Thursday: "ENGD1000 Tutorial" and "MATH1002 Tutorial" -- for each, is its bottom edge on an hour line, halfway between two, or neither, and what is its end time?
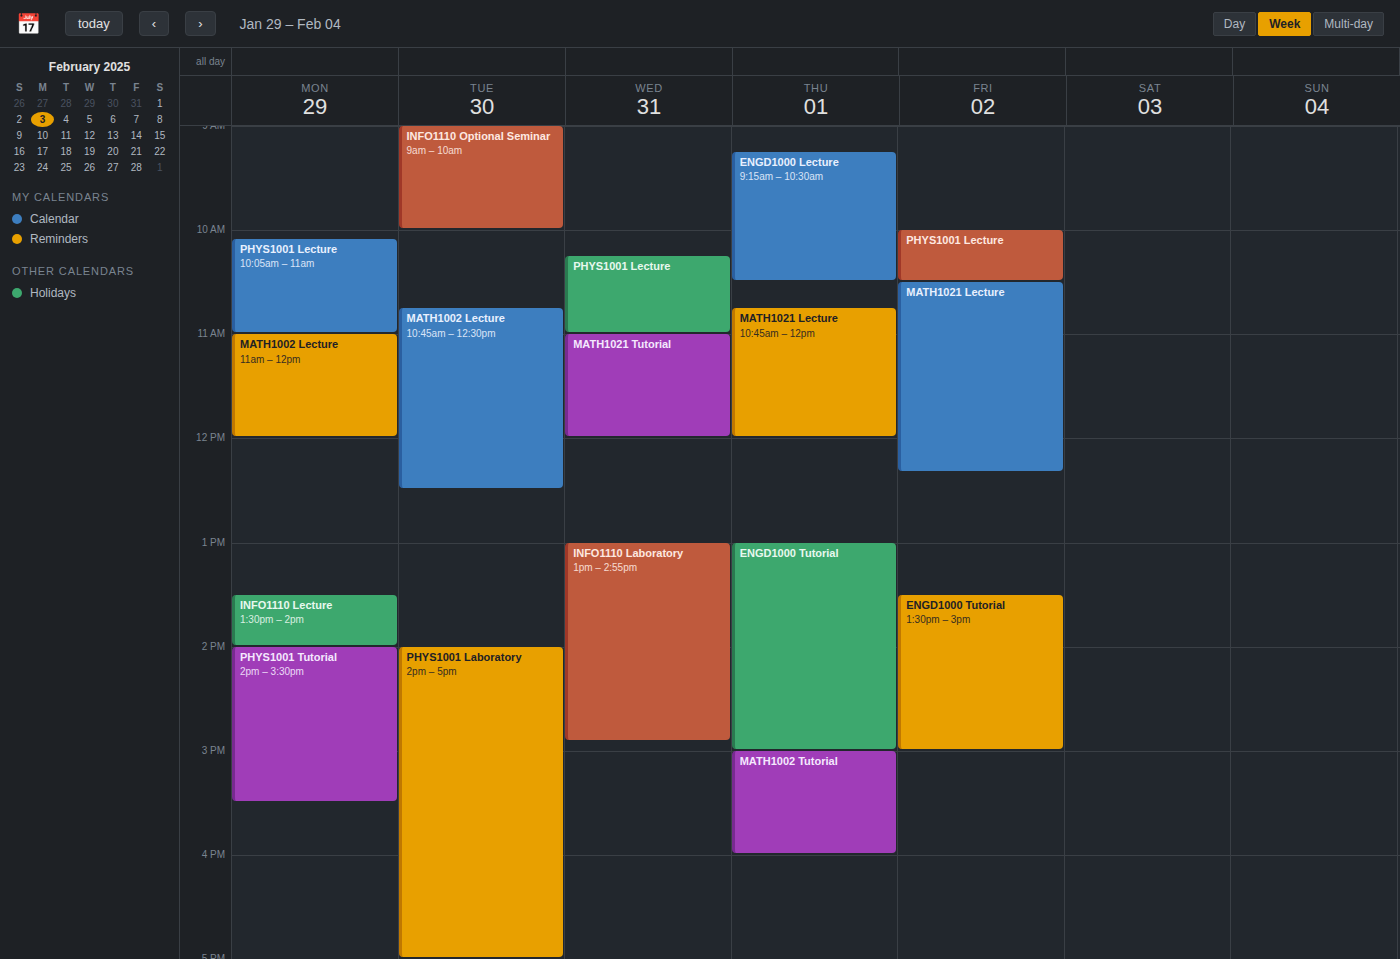
"ENGD1000 Tutorial": 3:00 PM, exactly on the 3 PM line. "MATH1002 Tutorial": 4:00 PM, exactly on the 4 PM line.